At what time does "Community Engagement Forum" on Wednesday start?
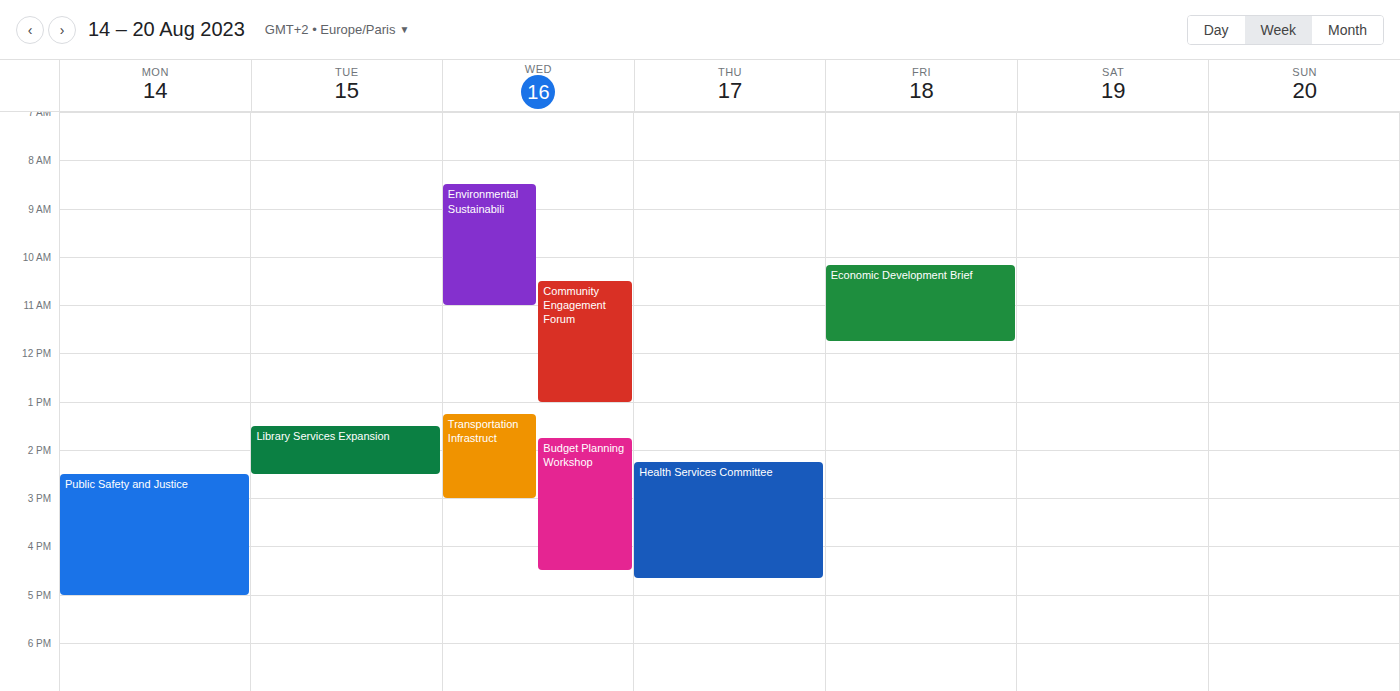
10:30 AM